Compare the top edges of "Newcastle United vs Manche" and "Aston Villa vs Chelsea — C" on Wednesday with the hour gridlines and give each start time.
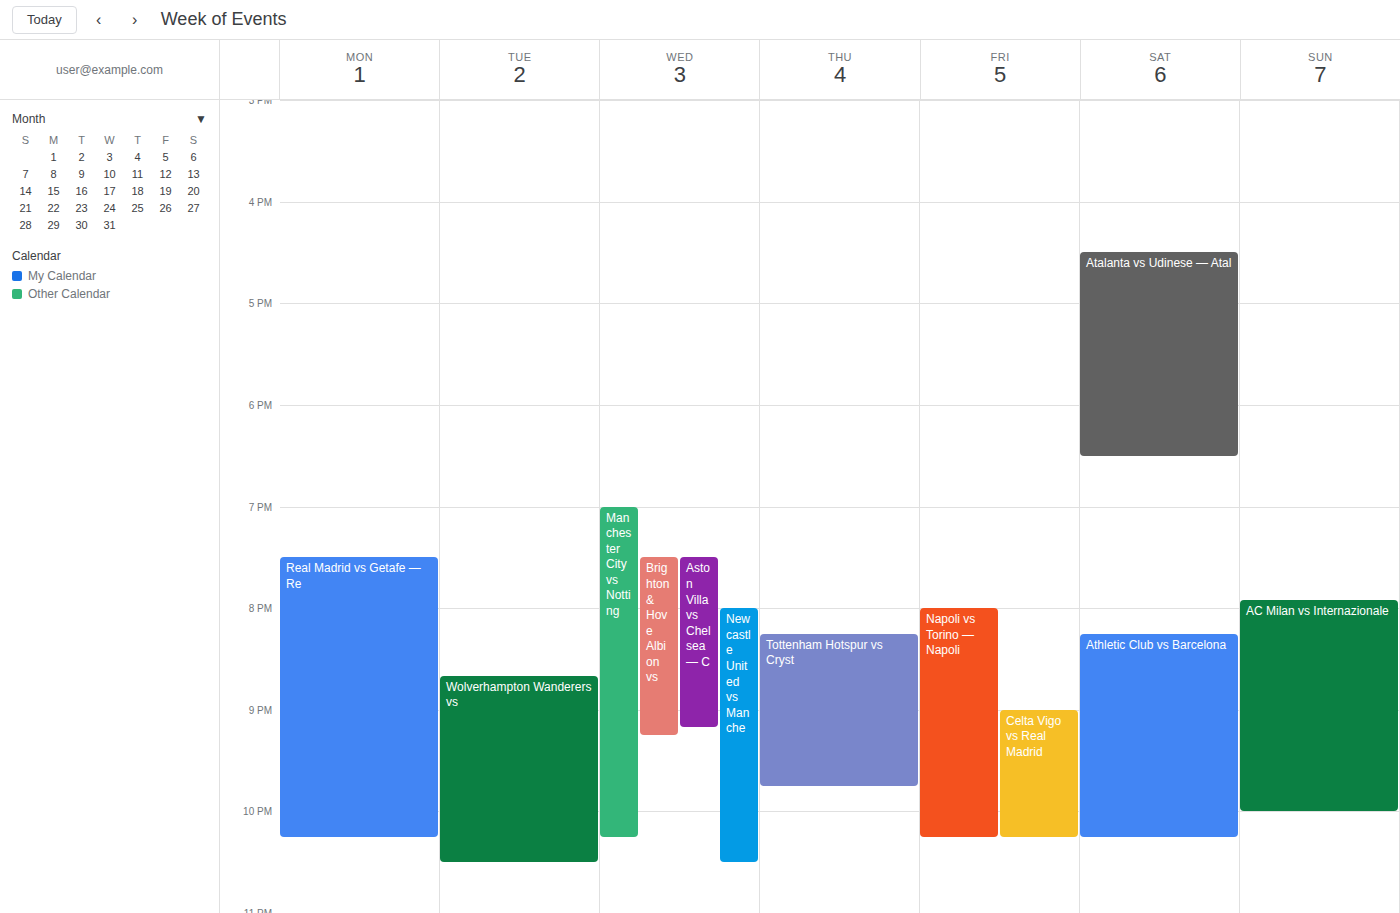
"Newcastle United vs Manche": 8:00 PM, exactly on the 8 PM line. "Aston Villa vs Chelsea — C": 7:30 PM, halfway between the 7 PM and 8 PM lines.